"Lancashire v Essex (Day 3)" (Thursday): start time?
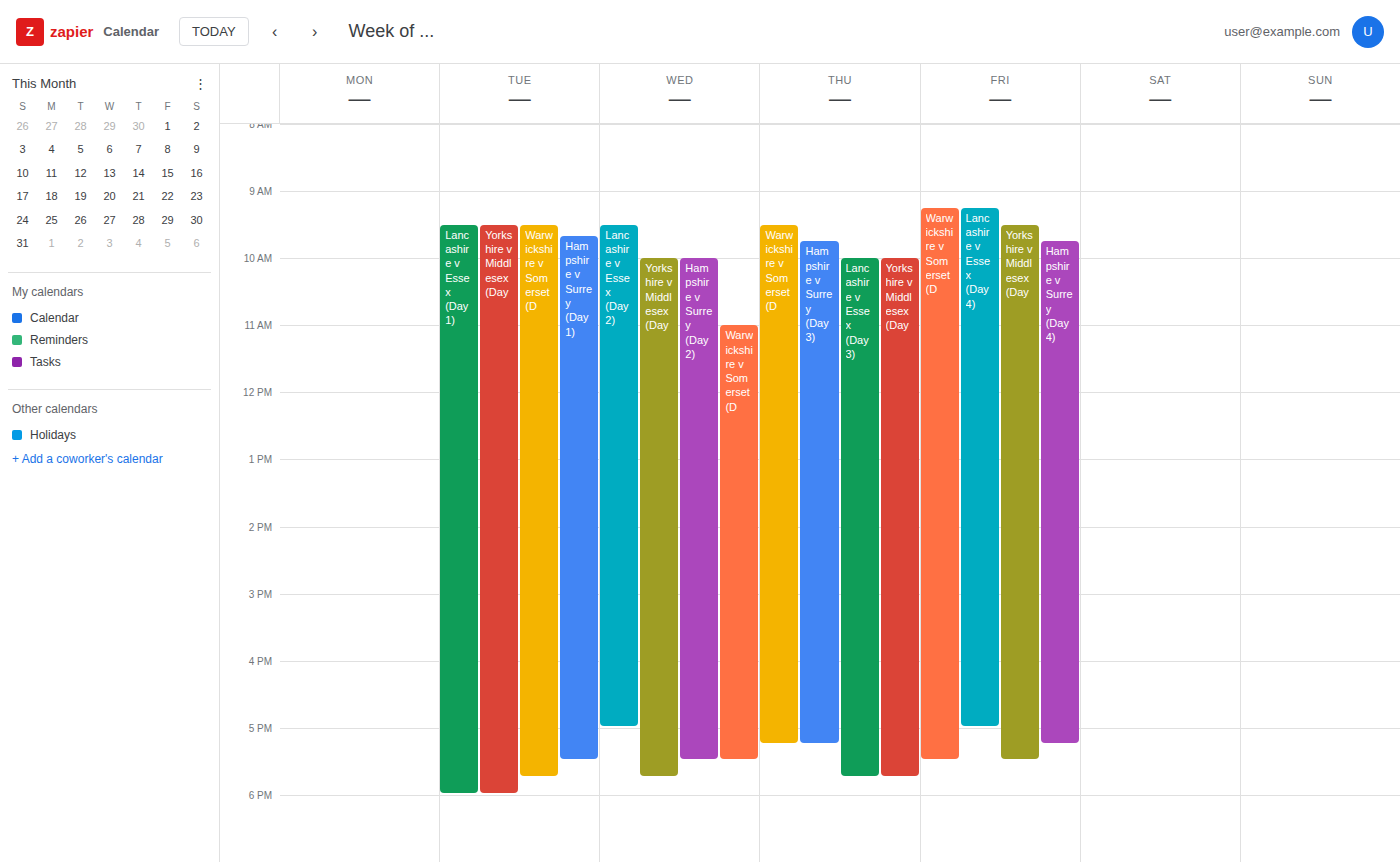
10:00